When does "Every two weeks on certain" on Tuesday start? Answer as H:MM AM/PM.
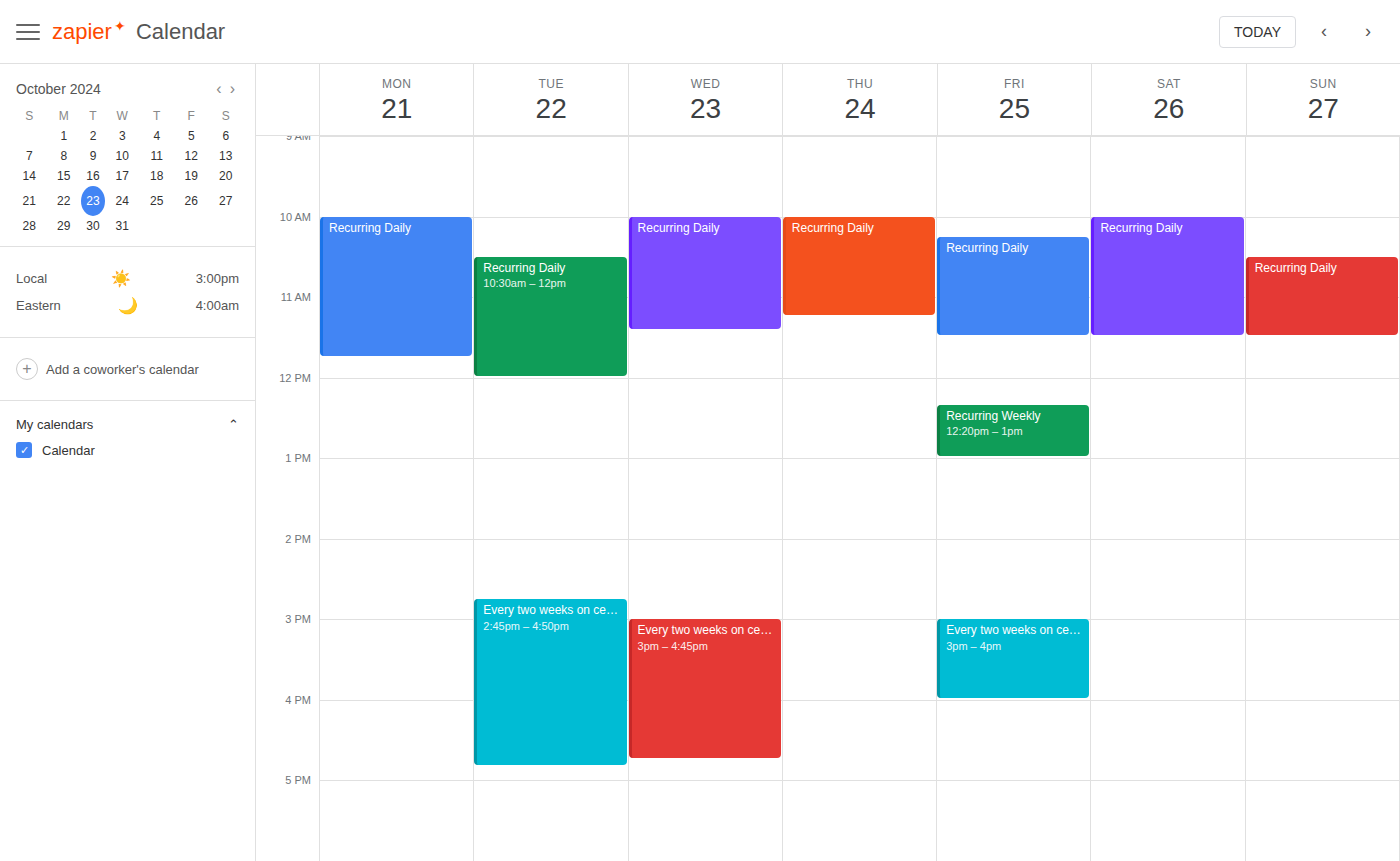
2:45 PM